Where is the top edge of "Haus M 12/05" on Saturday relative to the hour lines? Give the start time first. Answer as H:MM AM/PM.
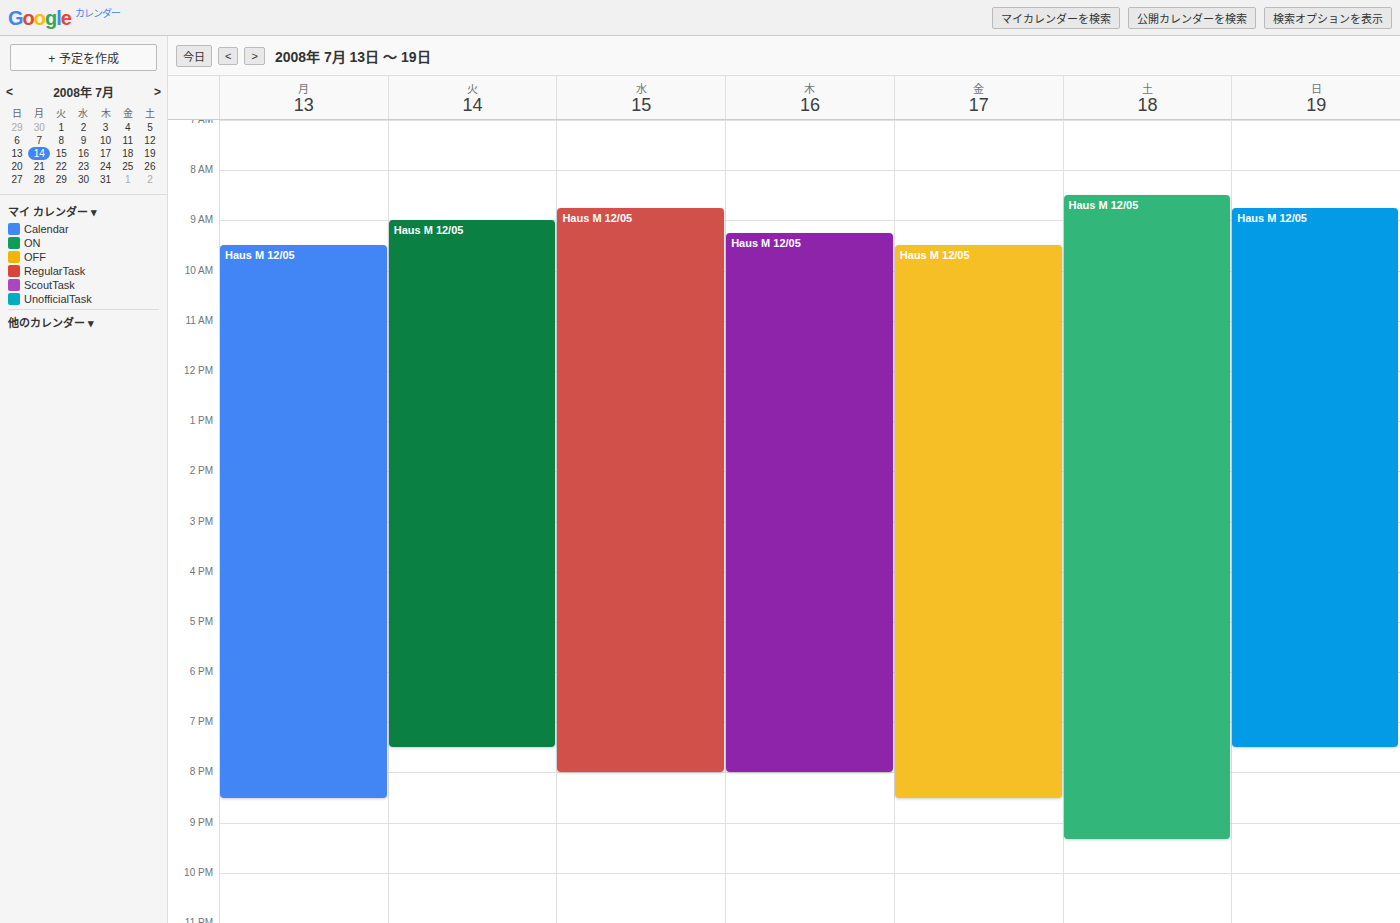
8:30 AM -- halfway between the 8 AM and 9 AM lines.